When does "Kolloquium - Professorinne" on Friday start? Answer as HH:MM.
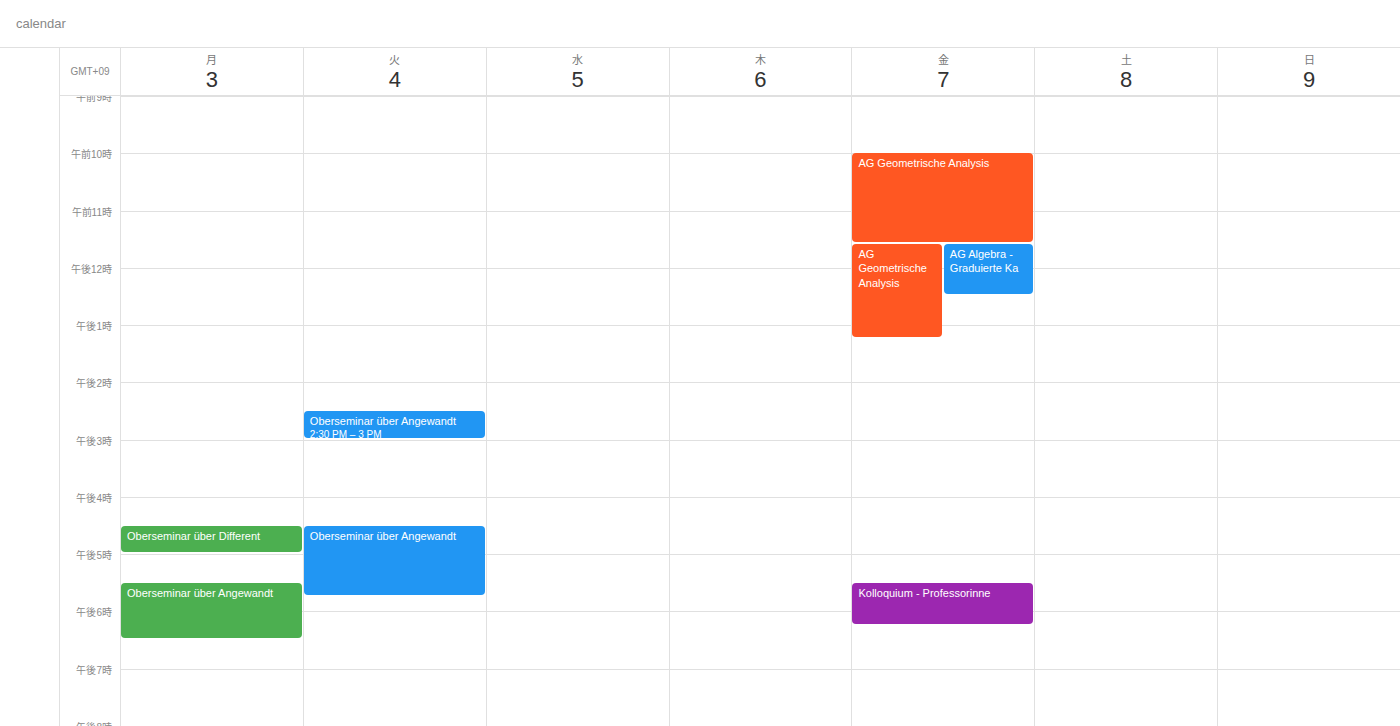
17:30